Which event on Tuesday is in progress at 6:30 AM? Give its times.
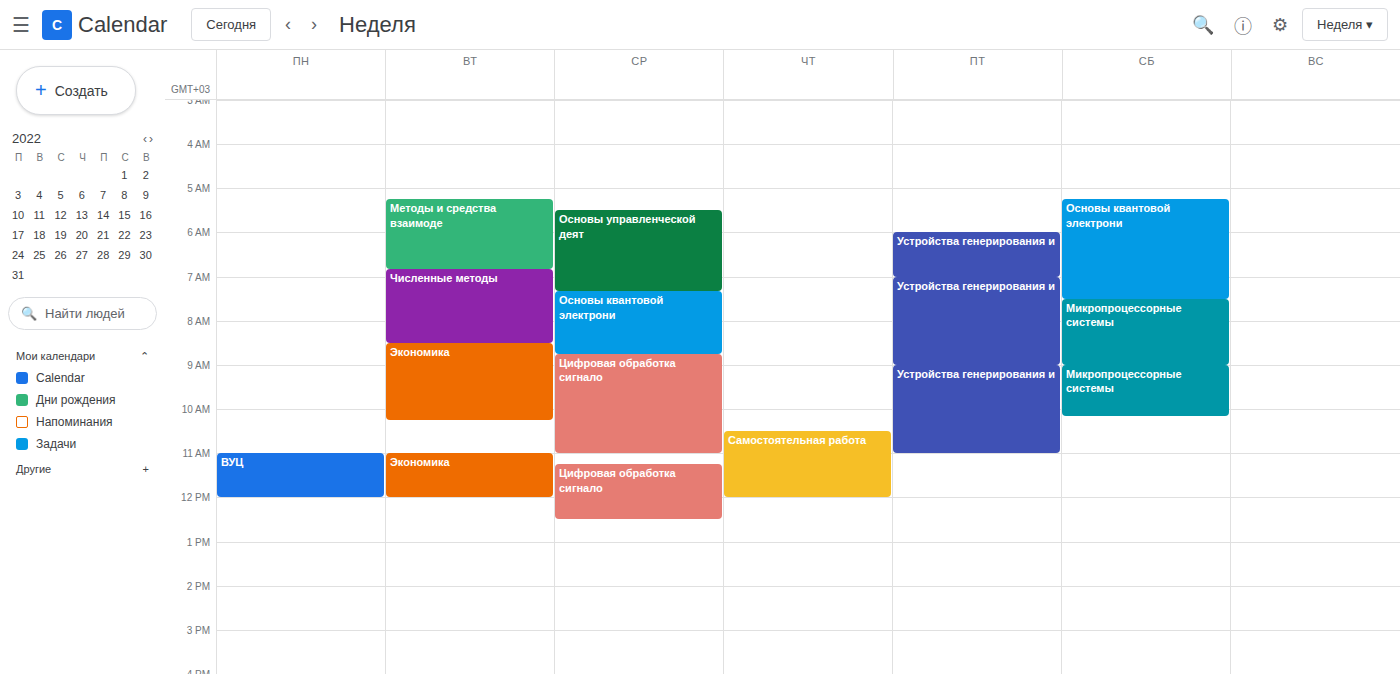
"Методы и средства взаимоде", 5:15 AM to 6:50 AM